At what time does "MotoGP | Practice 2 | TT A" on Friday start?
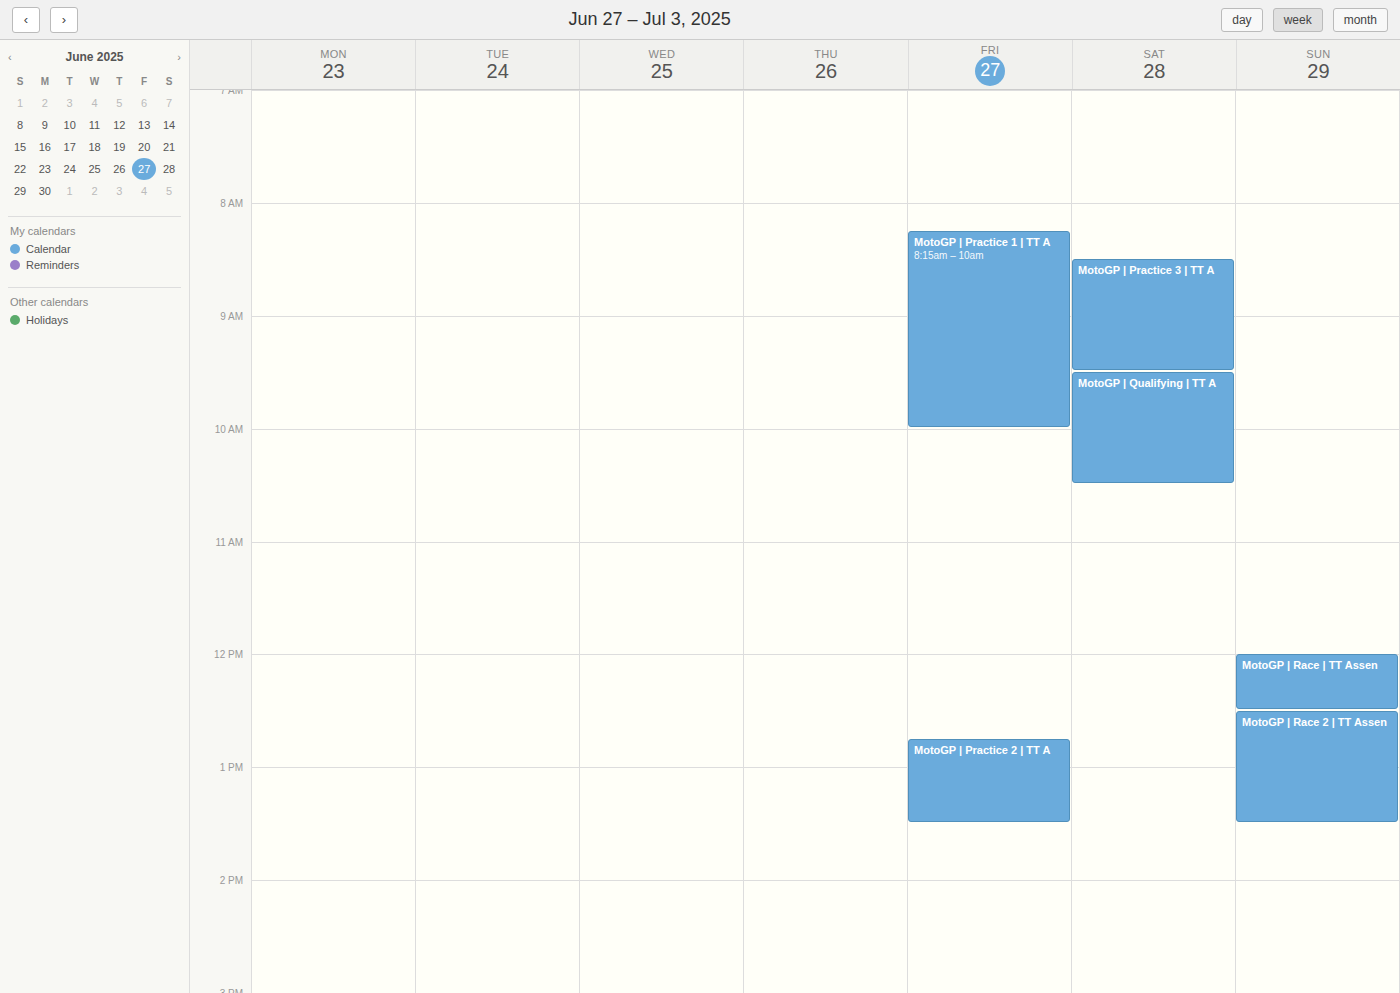
12:45 PM